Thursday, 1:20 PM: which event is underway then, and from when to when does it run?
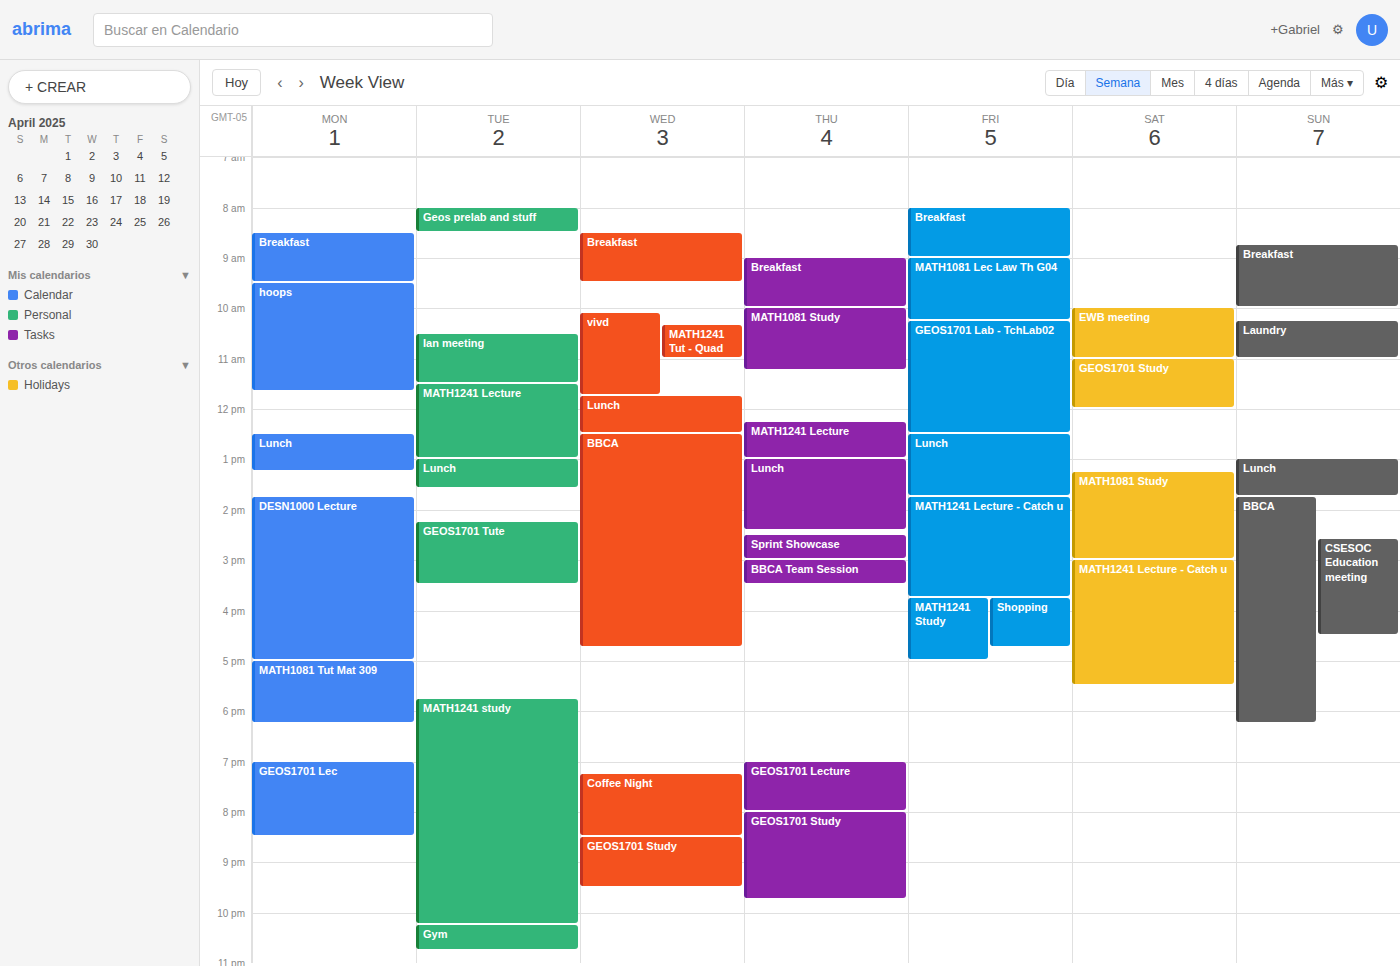
"Lunch", 1:00 PM to 2:25 PM